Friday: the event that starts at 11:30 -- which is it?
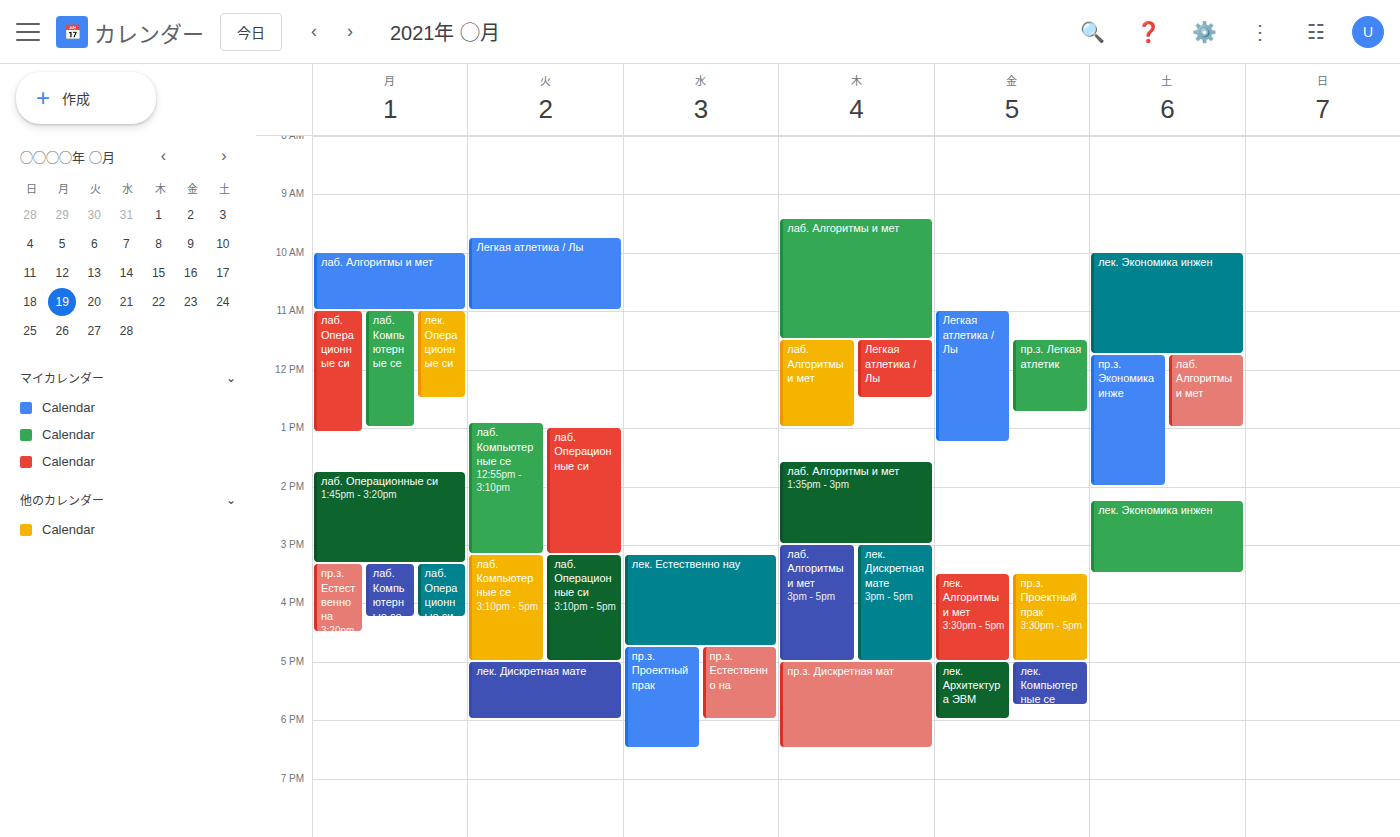
"пр.з. Легкая атлетик"